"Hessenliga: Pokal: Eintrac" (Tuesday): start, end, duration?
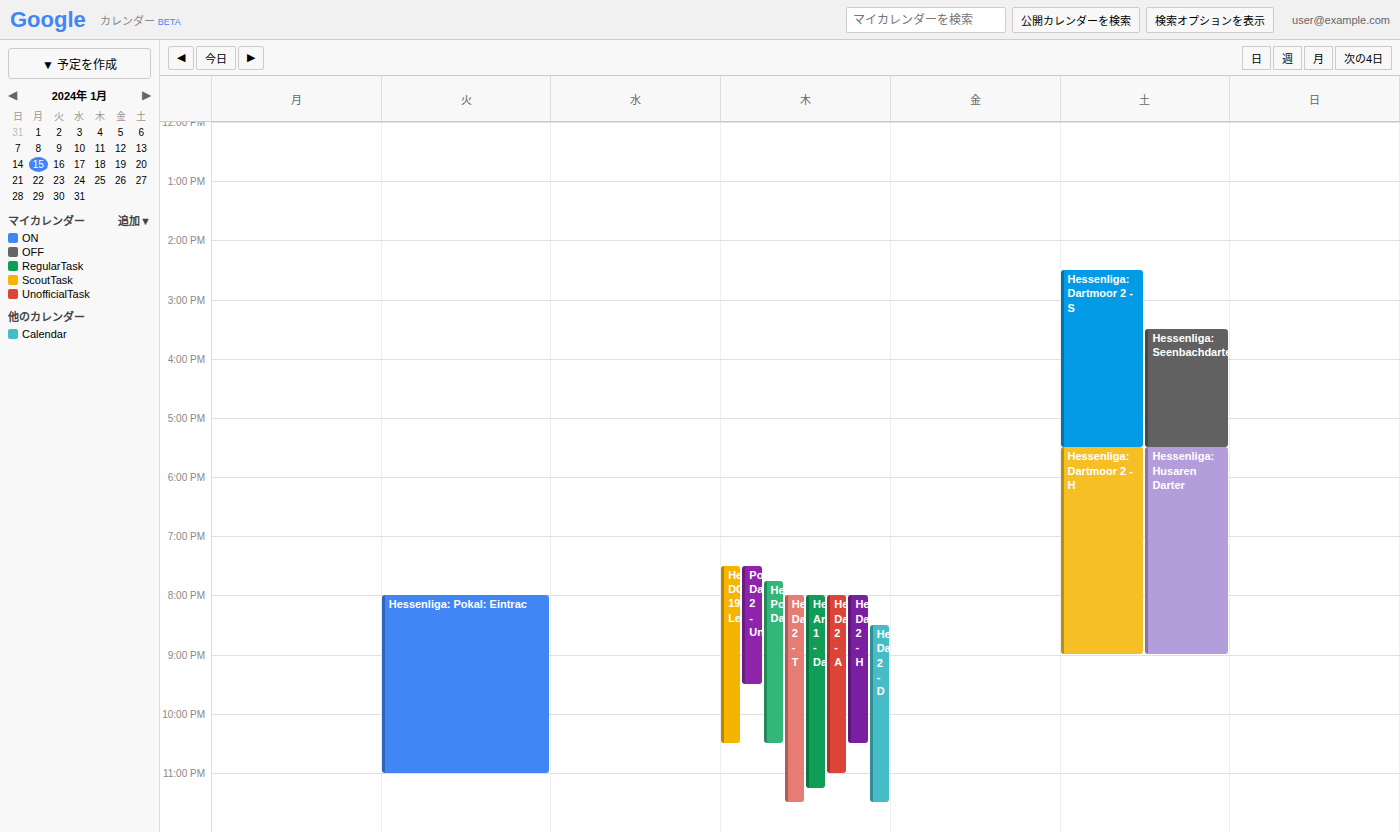
8:00 PM to 11:00 PM, 3 hours